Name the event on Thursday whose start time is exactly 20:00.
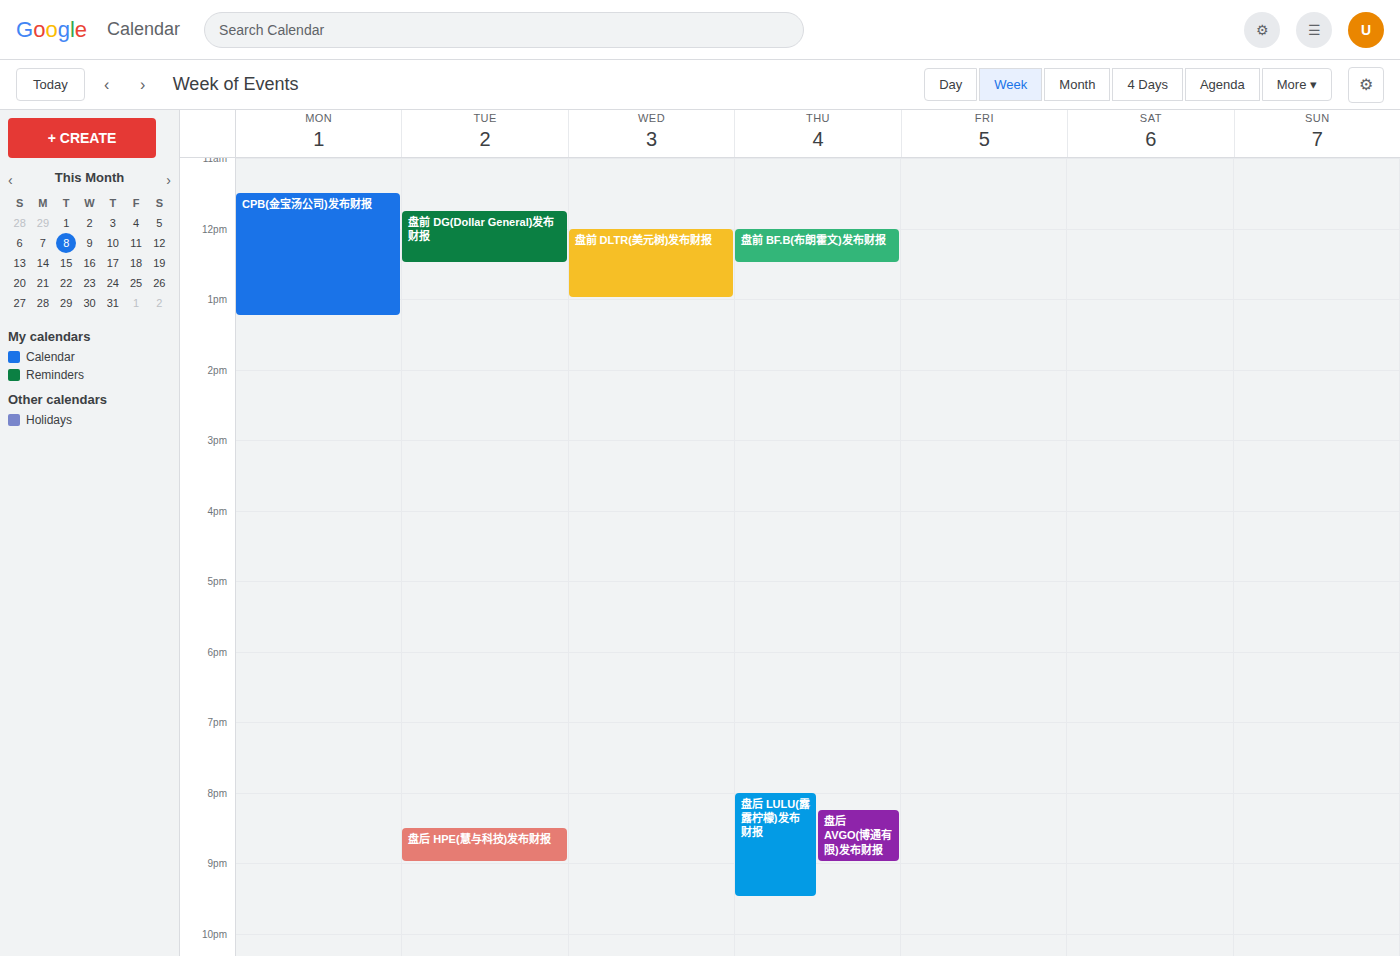
"盘后 LULU(露露柠檬)发布财报"